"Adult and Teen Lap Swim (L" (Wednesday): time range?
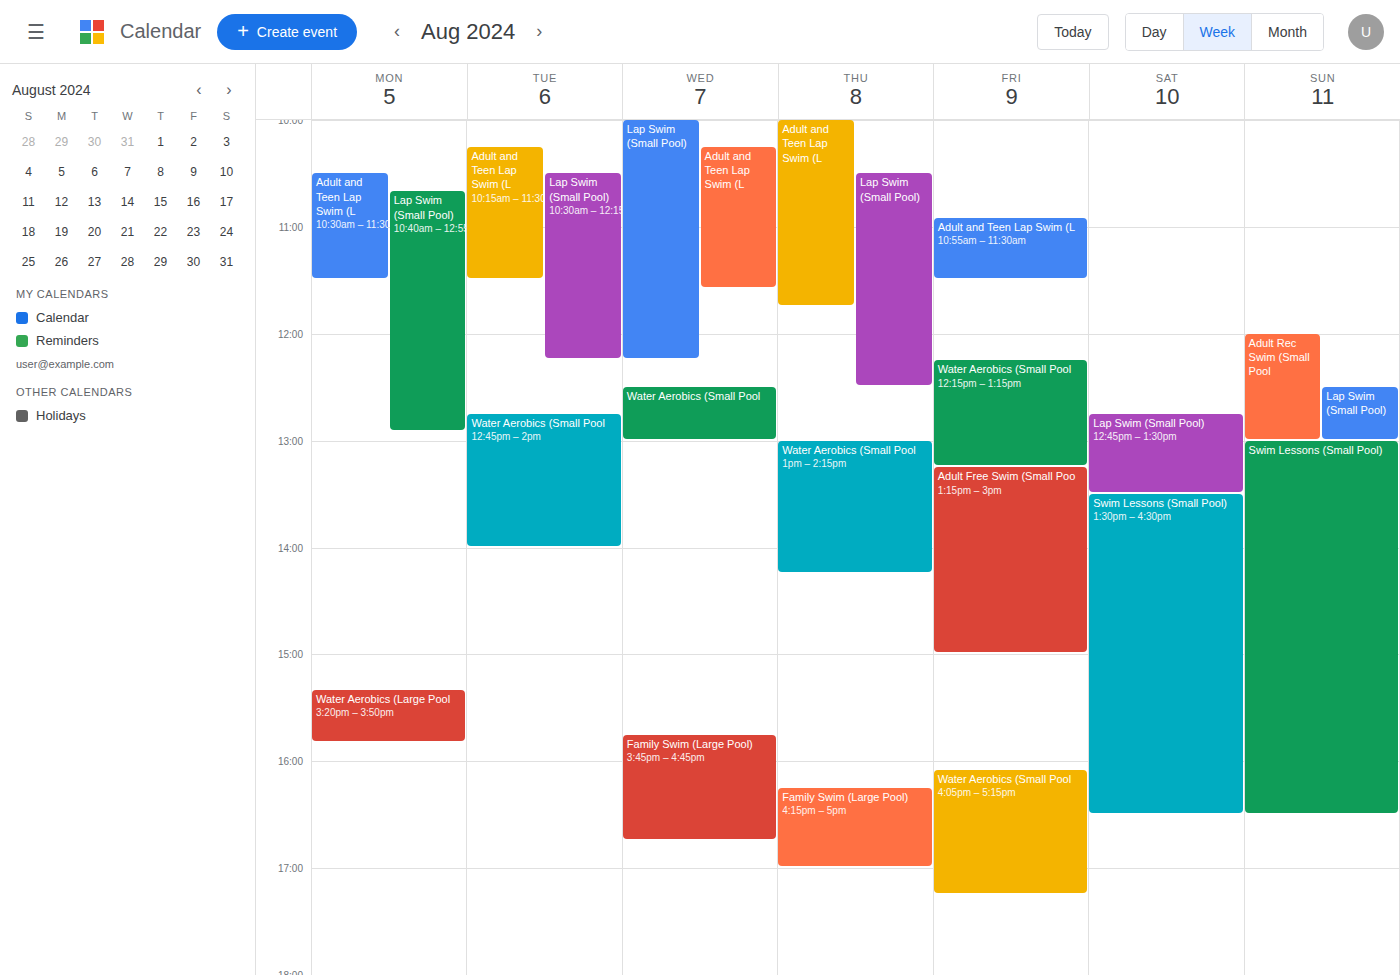
10:15 AM to 11:35 AM